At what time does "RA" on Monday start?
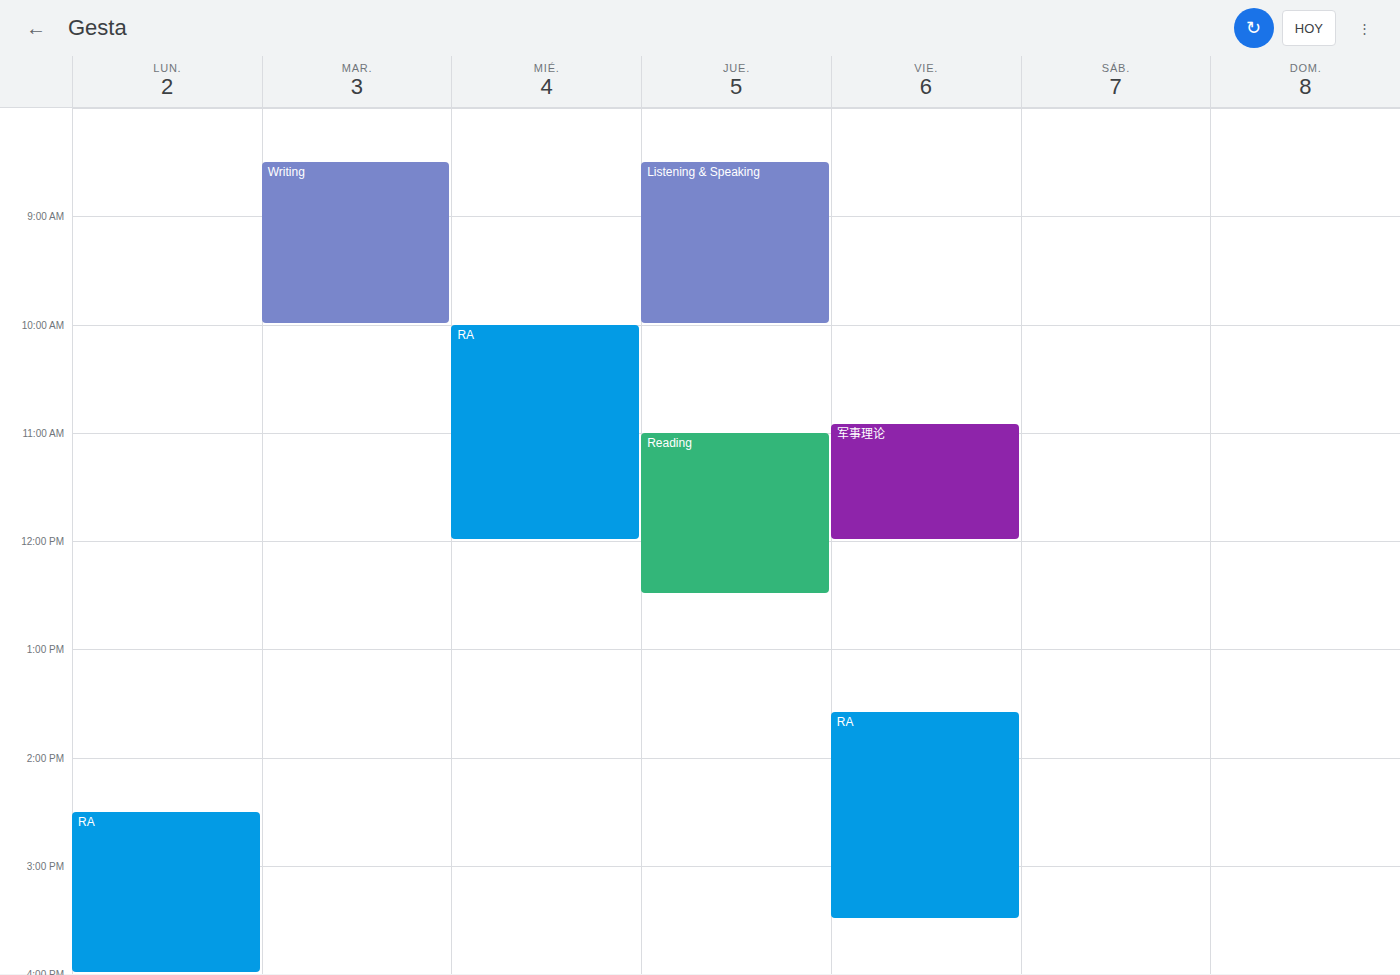
2:30 PM